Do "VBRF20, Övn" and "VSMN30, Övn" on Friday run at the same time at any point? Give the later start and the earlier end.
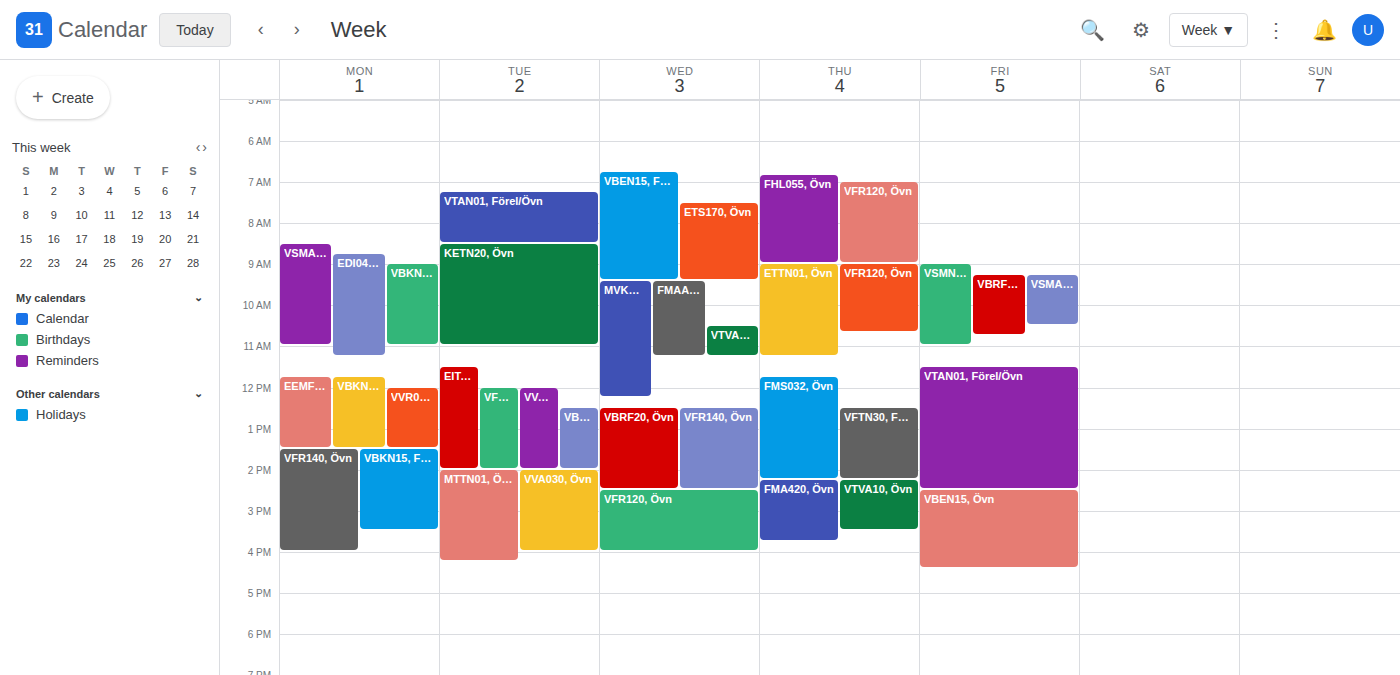
"VBRF20, Övn" runs 09:15 to 10:45, inside "VSMN30, Övn" -- they overlap.